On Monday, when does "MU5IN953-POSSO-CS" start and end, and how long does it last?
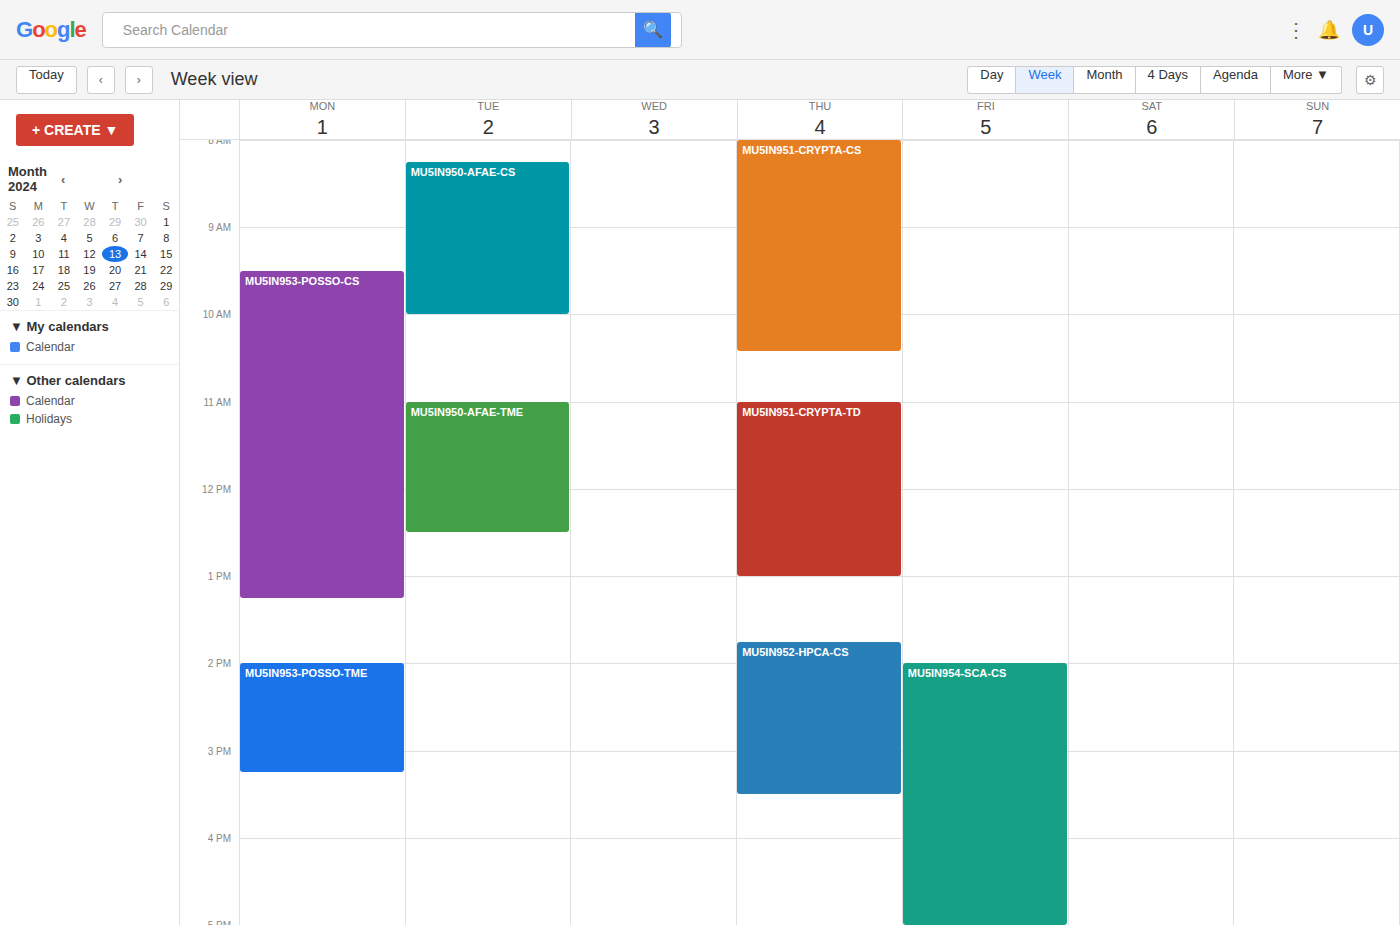
9:30 AM to 1:15 PM, 3 hours 45 minutes